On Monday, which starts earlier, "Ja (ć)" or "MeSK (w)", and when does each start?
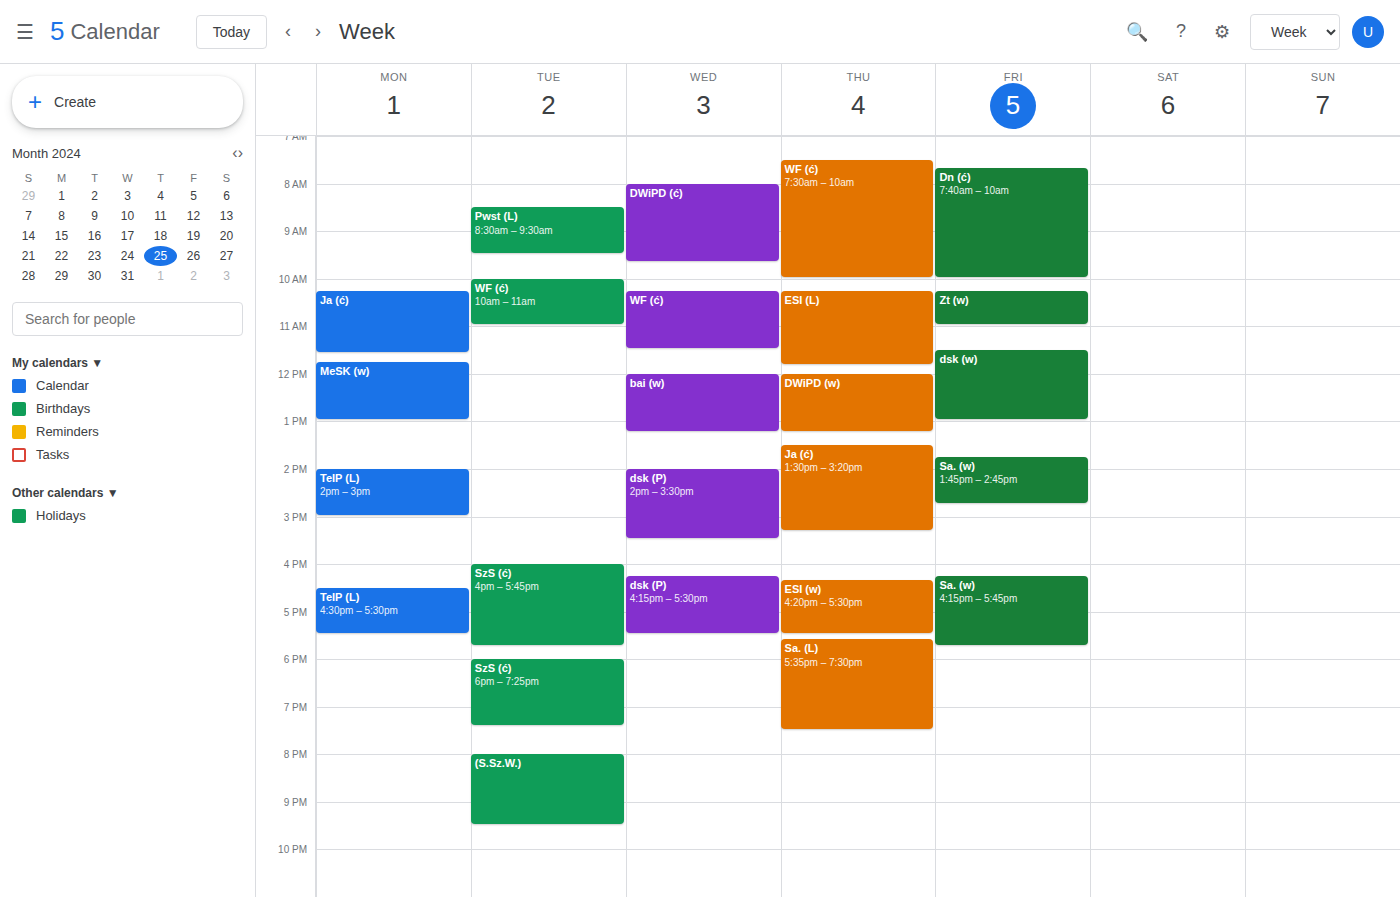
"Ja (ć)" 10:15 AM; "MeSK (w)" 11:45 AM.